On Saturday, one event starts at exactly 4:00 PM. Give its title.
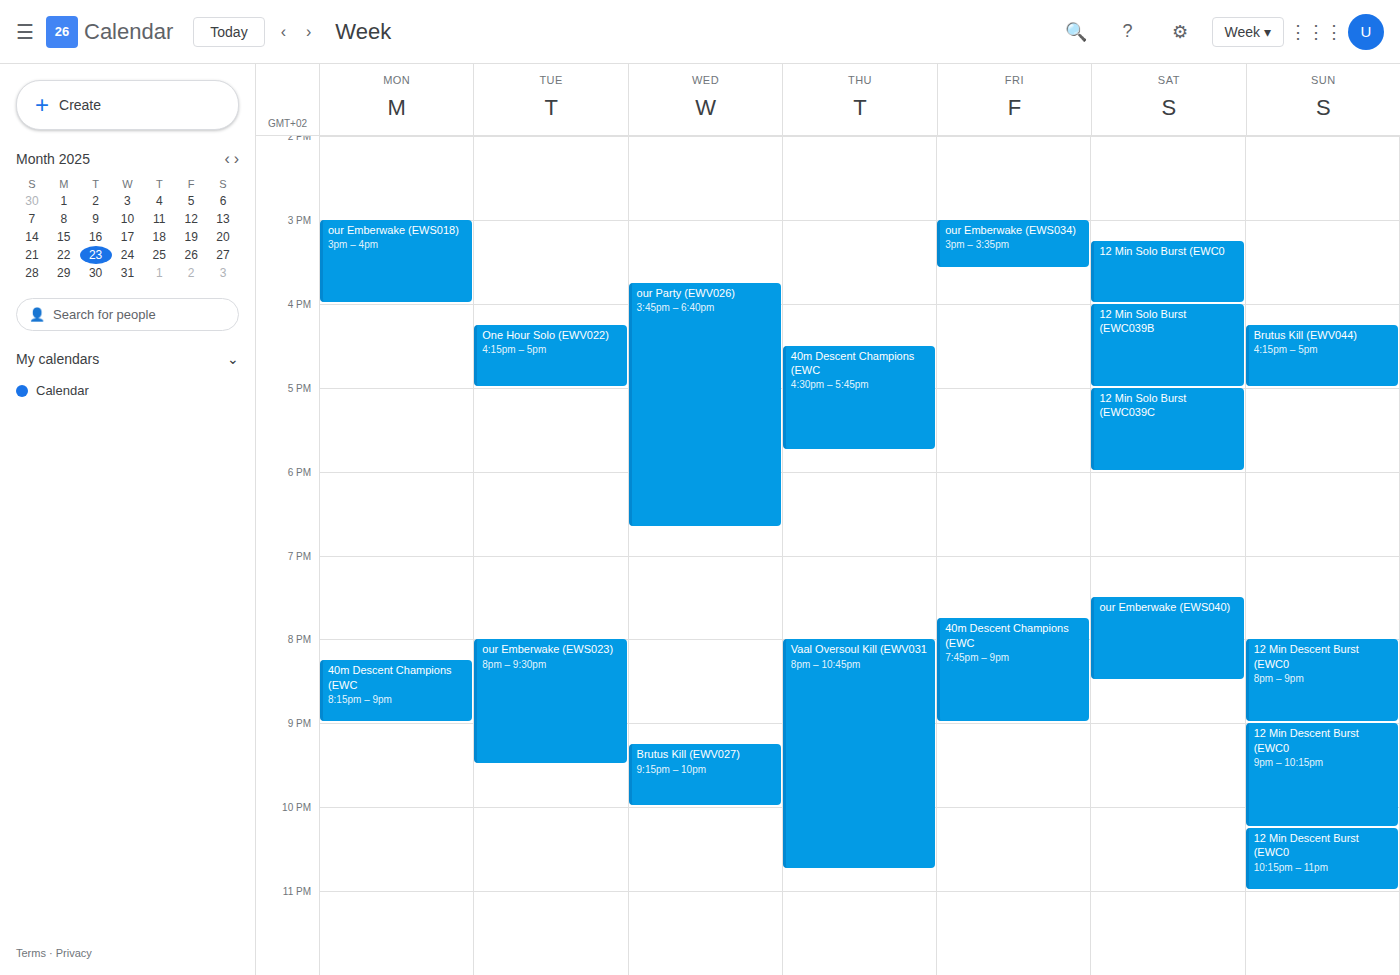
"12 Min Solo Burst (EWC039B"